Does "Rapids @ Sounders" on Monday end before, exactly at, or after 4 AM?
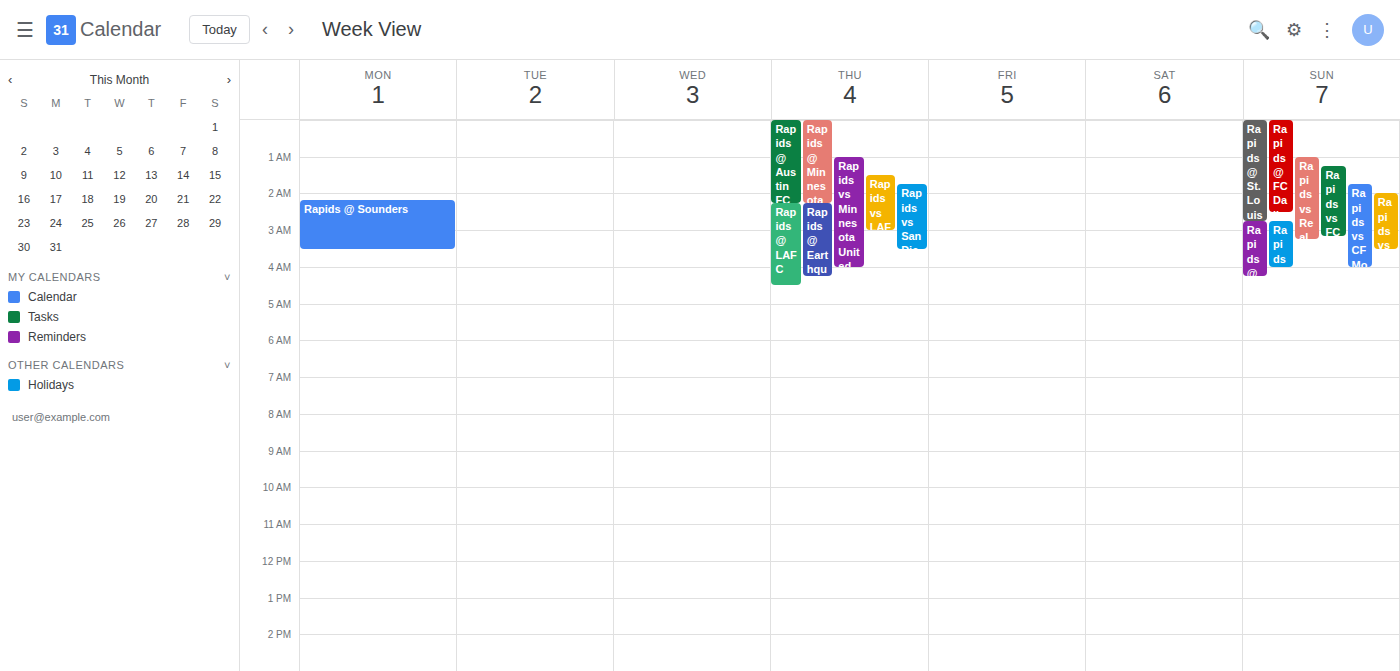
3:30 AM -- before 4 AM, 30 minutes above the 4 AM line.